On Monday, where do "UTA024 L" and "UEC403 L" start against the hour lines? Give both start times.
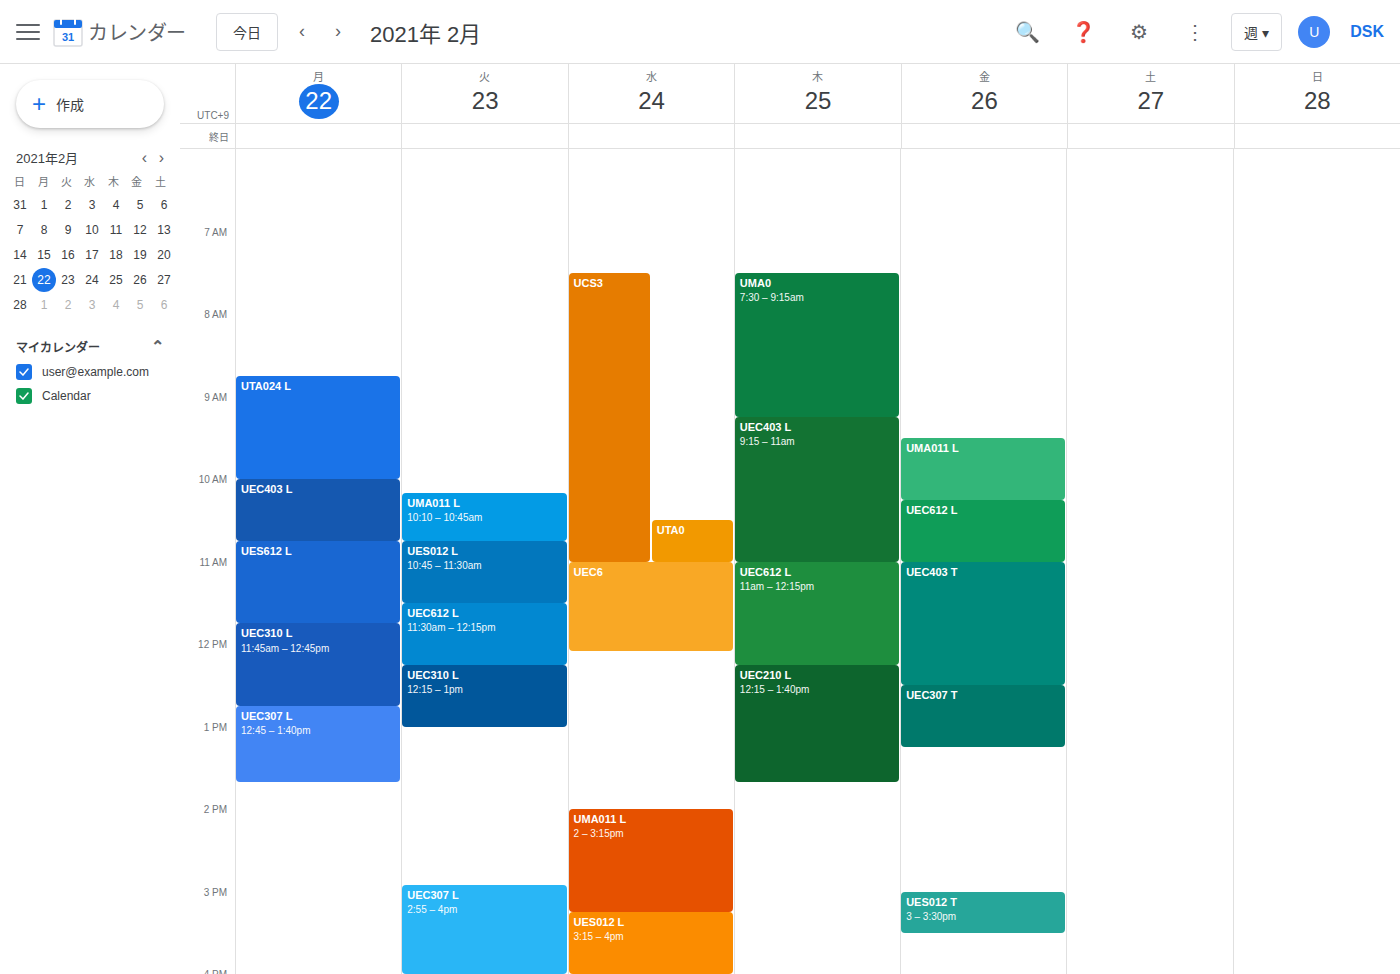
"UTA024 L": 8:45 AM, neither: three quarters of the way from the 8 AM line to the 9 AM line. "UEC403 L": 10:00 AM, exactly on the 10 AM line.